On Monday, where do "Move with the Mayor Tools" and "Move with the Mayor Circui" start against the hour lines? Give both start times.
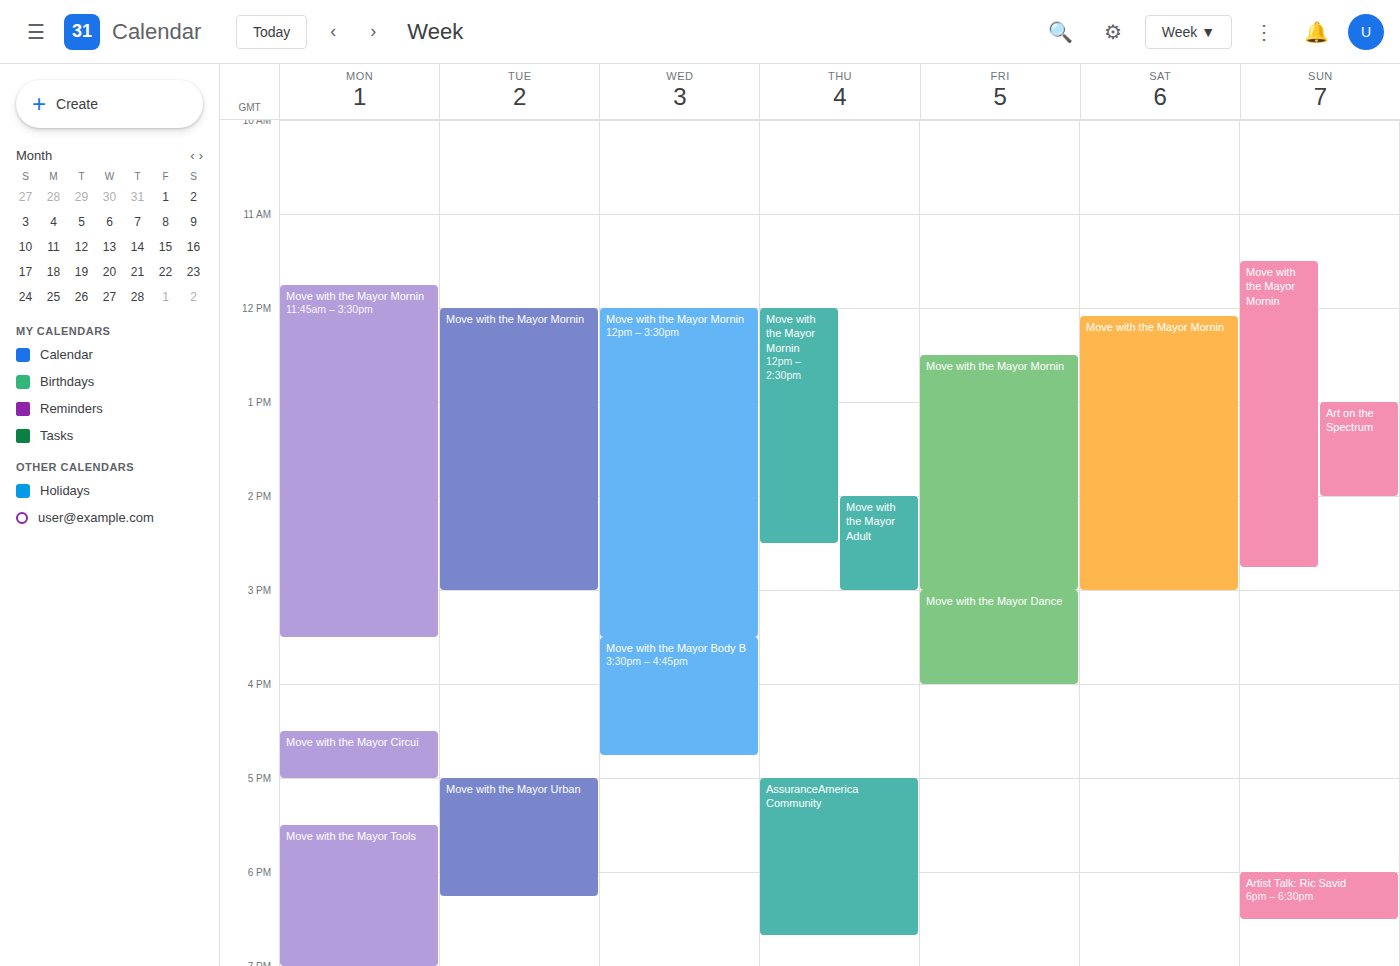
"Move with the Mayor Tools": 5:30 PM, halfway between the 5 PM and 6 PM lines. "Move with the Mayor Circui": 4:30 PM, halfway between the 4 PM and 5 PM lines.